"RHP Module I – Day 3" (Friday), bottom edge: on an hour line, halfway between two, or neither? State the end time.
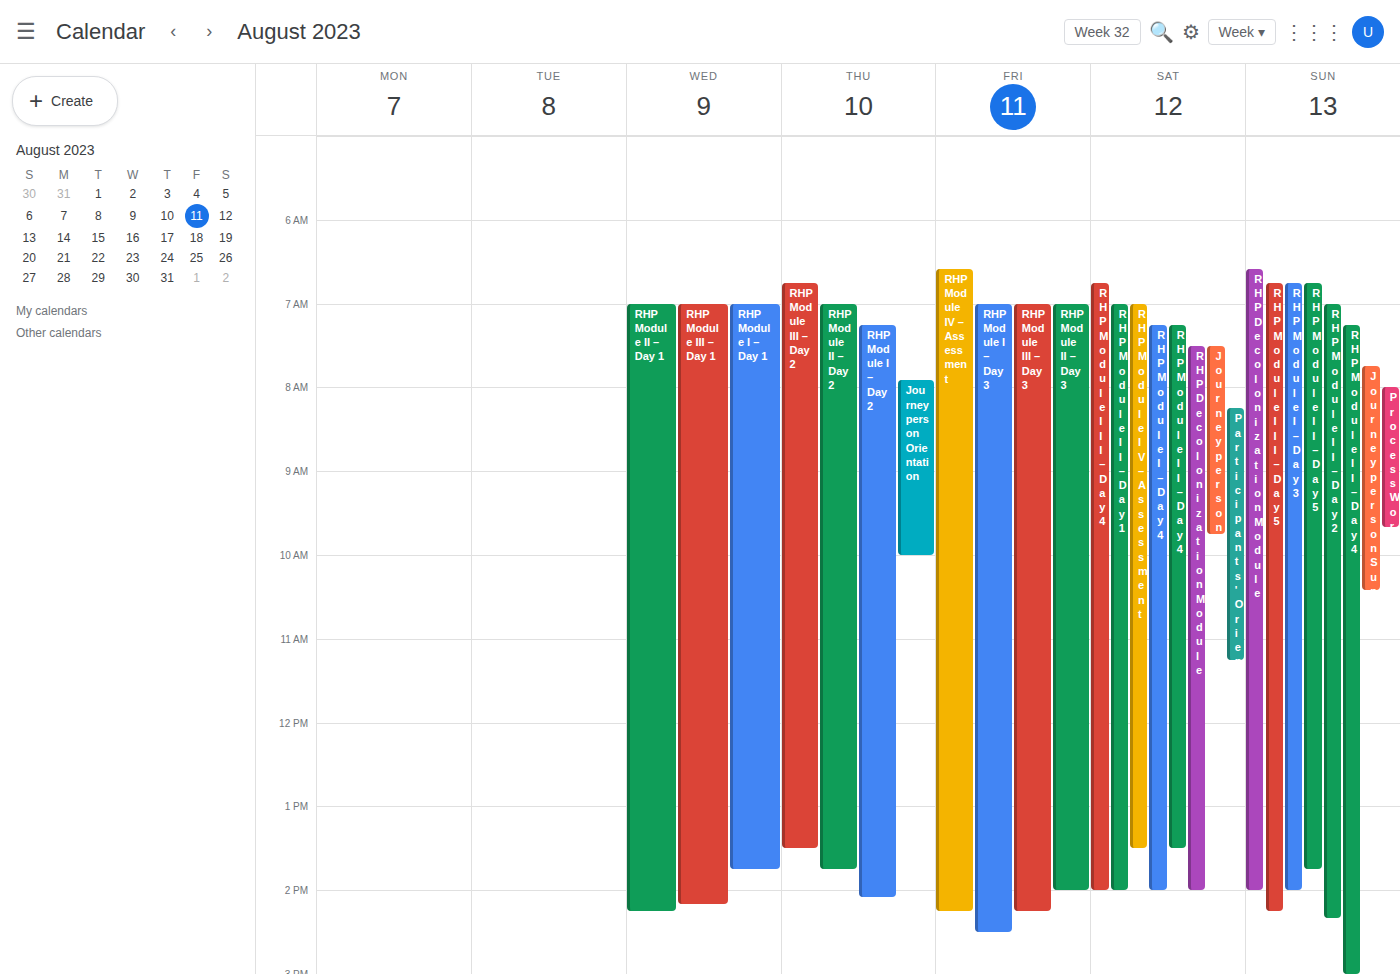
2:30 PM -- halfway between the 2 PM and 3 PM lines.